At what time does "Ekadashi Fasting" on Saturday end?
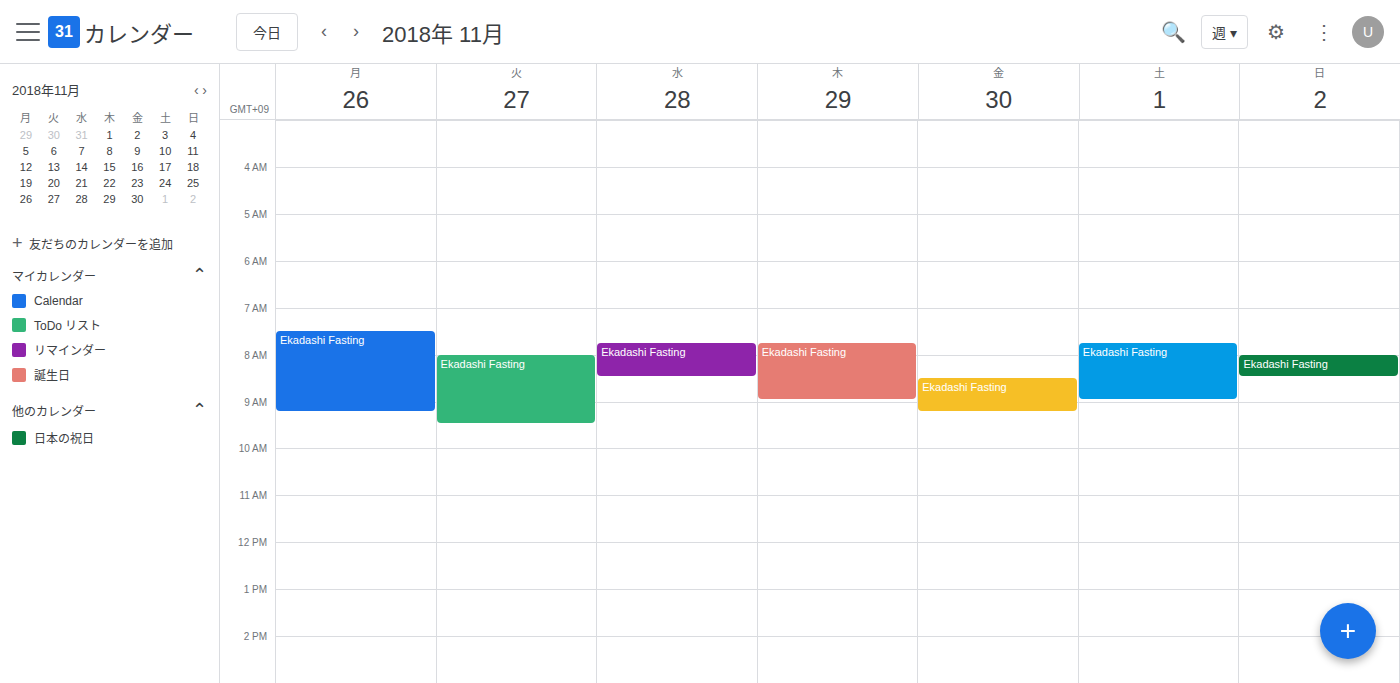
9:00 AM